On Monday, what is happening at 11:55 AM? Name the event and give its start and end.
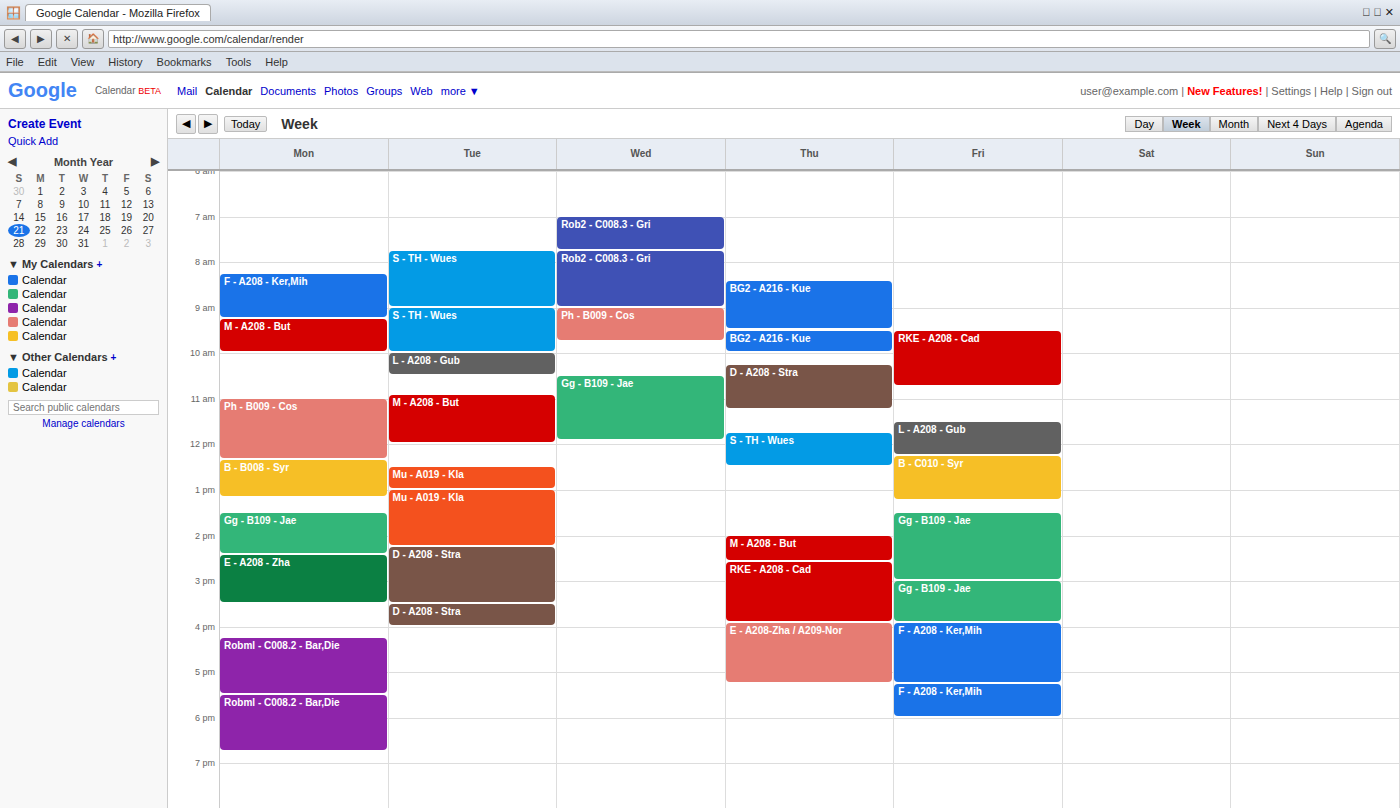
"Ph - B009 - Cos", 11:00 AM to 12:20 PM